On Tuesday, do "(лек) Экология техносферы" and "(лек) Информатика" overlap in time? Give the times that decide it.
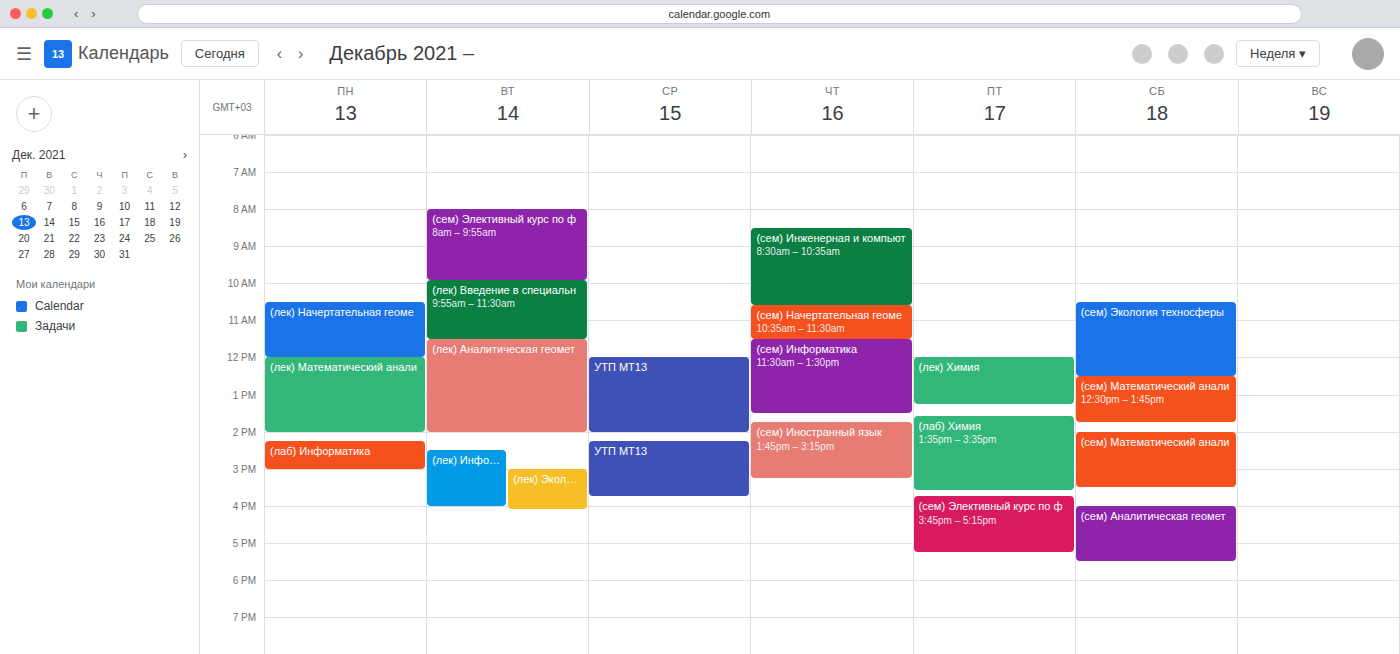
"(лек) Экология техносферы" starts at 15:00, before "(лек) Информатика" ends at 16:00 -- they overlap.